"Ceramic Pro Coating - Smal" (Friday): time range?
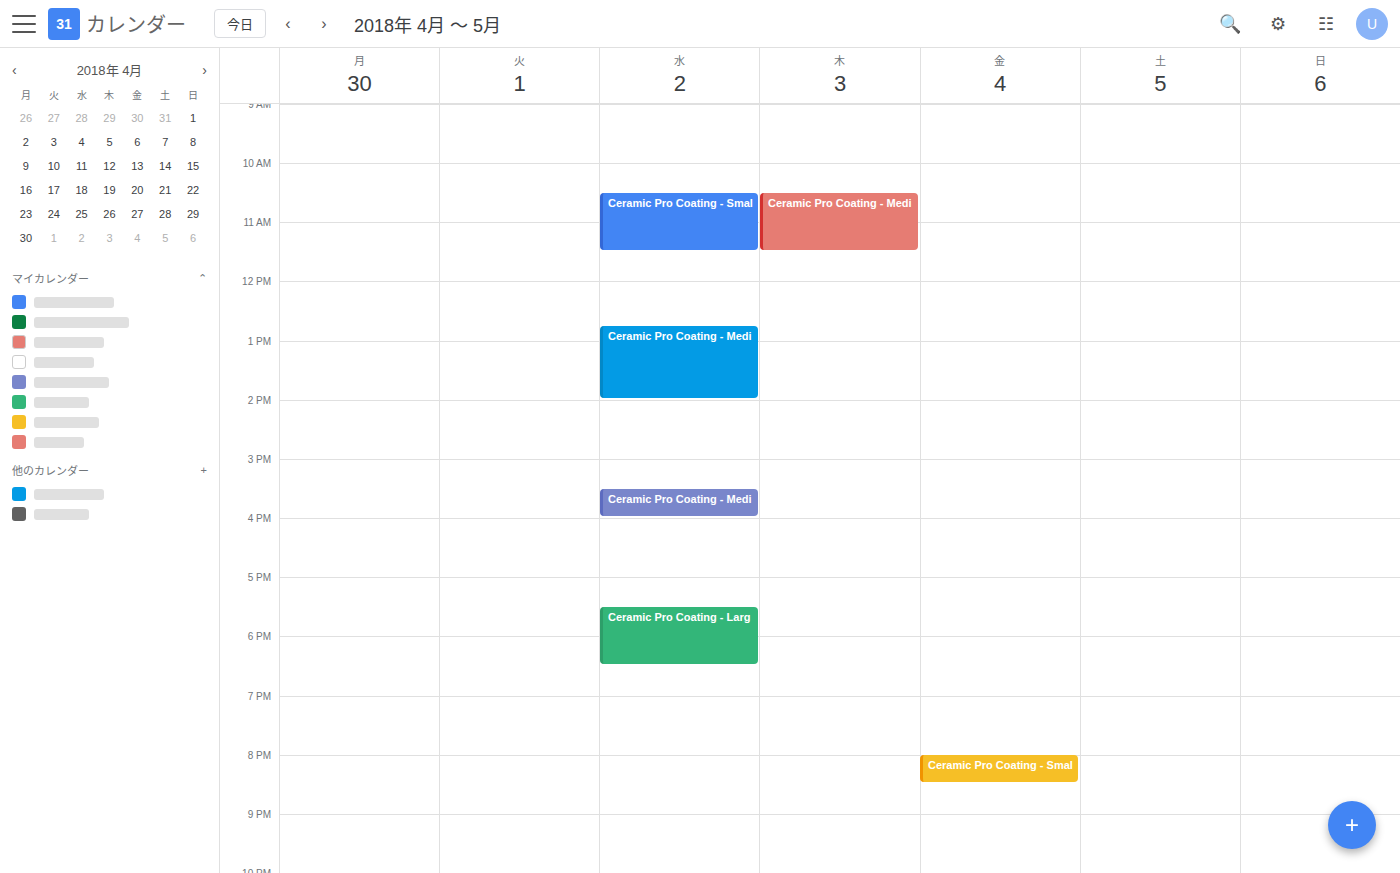
8:00 PM to 8:30 PM